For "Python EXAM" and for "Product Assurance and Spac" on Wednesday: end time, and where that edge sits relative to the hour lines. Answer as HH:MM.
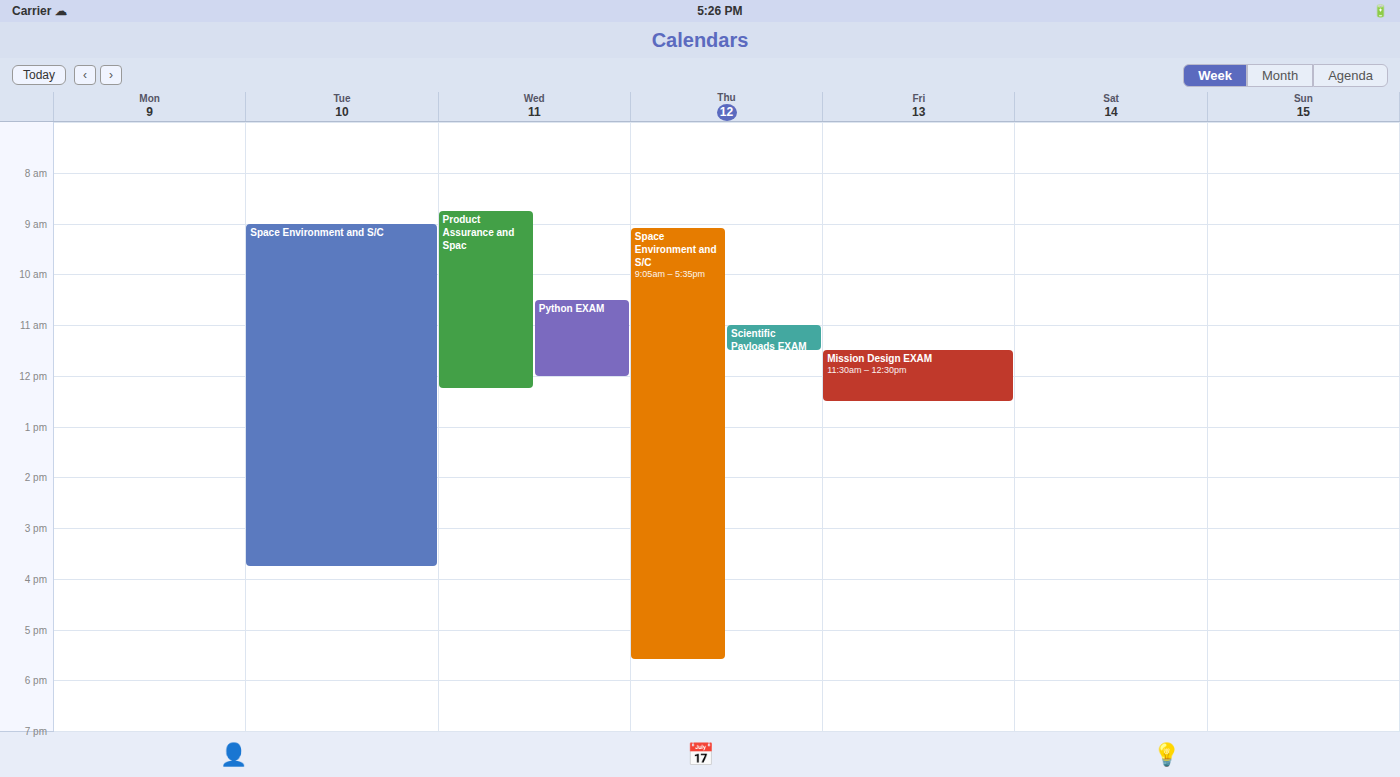
"Python EXAM": 12:00, exactly on the 12:00 line. "Product Assurance and Spac": 12:15, neither: a quarter of the way from the 12:00 line to the 13:00 line.